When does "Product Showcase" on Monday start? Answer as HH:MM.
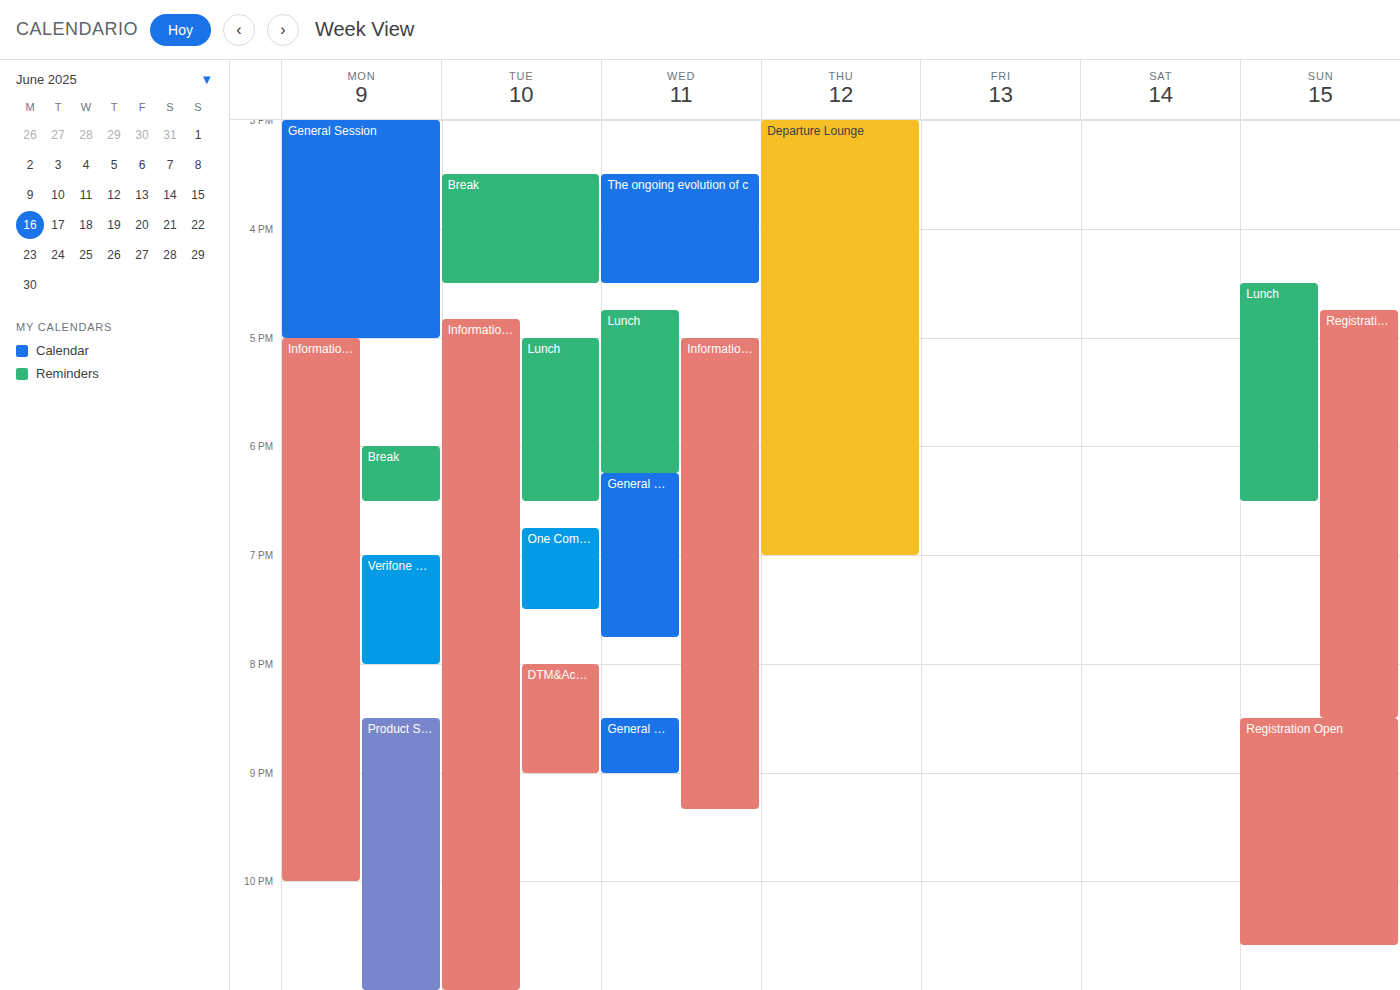
20:30